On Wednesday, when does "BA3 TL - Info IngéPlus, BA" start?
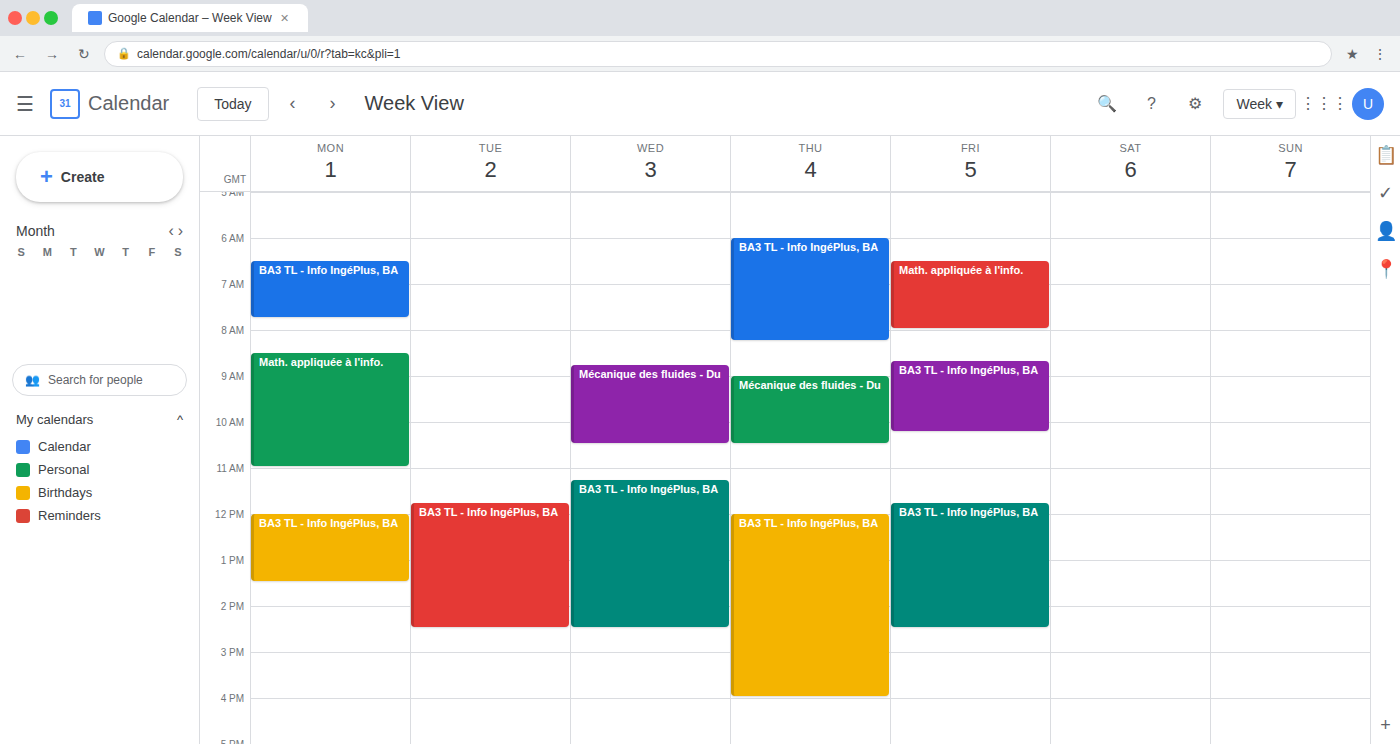
11:15 AM